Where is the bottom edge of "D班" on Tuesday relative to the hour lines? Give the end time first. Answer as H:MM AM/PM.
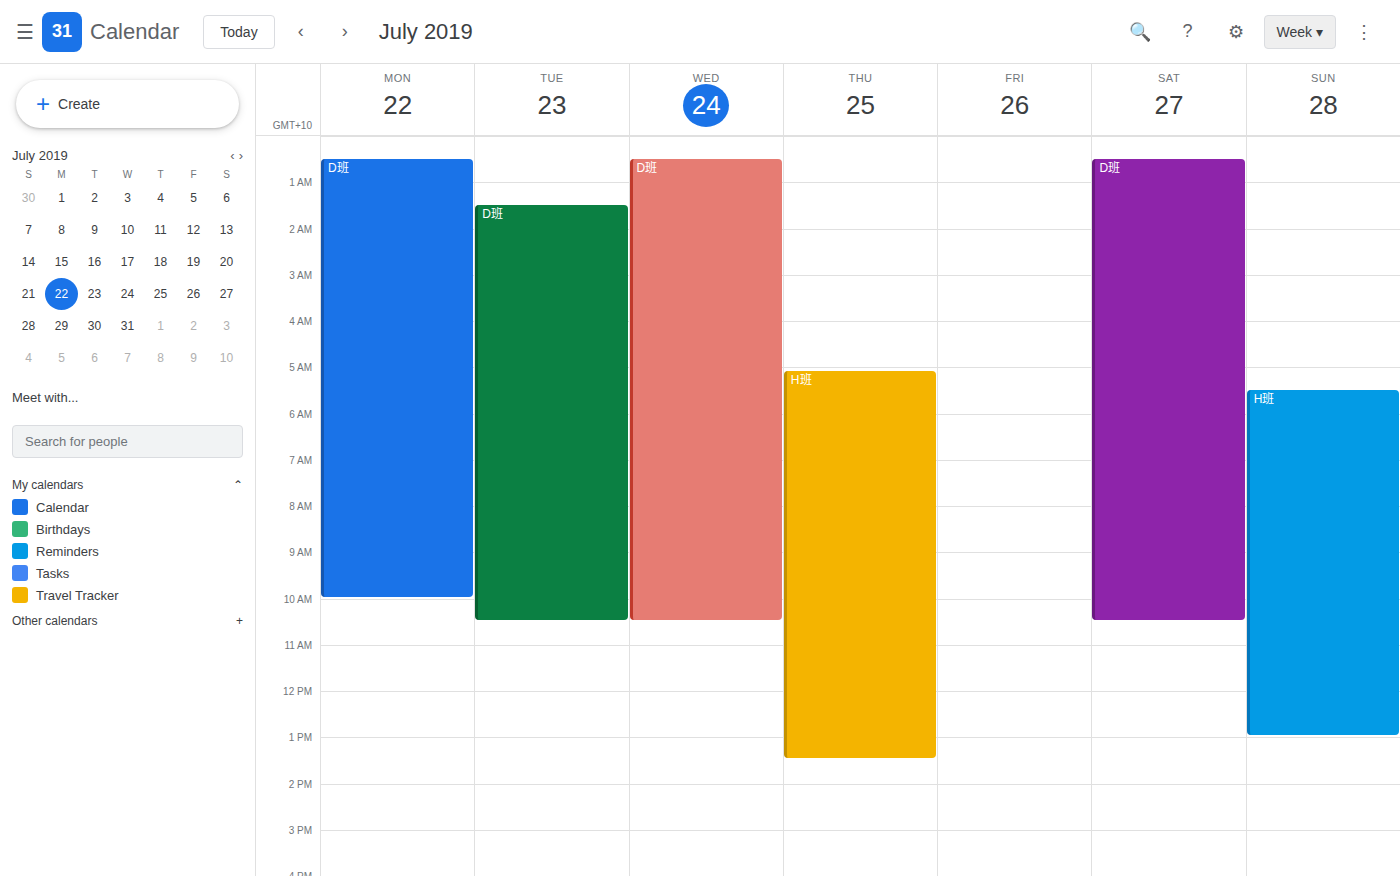
10:30 AM -- halfway between the 10 AM and 11 AM lines.